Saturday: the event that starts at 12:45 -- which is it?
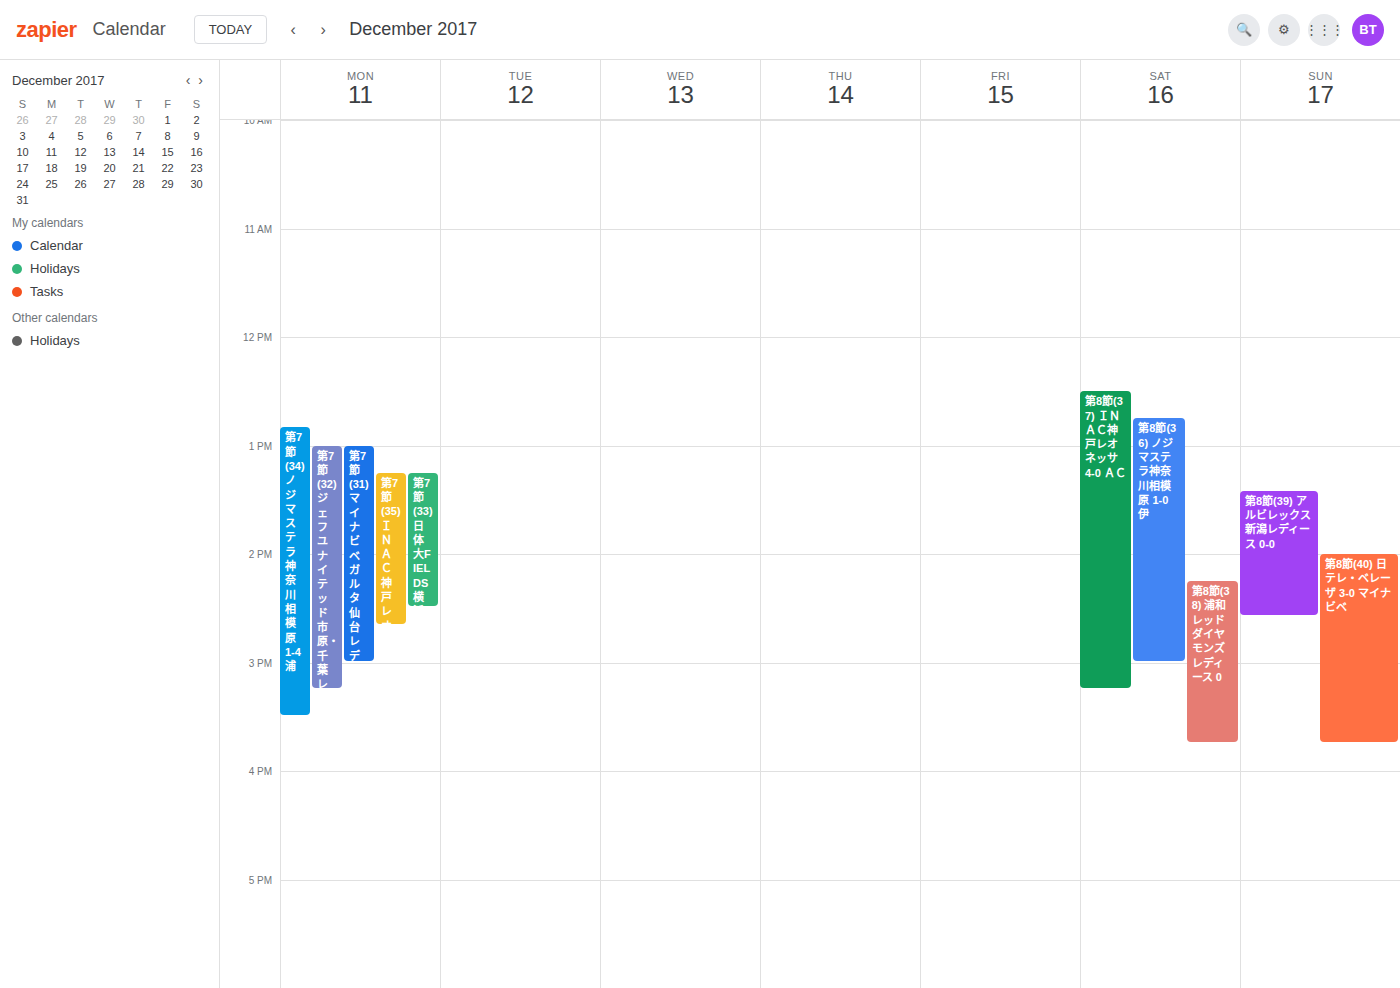
"第8節(36) ノジマステラ神奈川相模原 1-0 伊"